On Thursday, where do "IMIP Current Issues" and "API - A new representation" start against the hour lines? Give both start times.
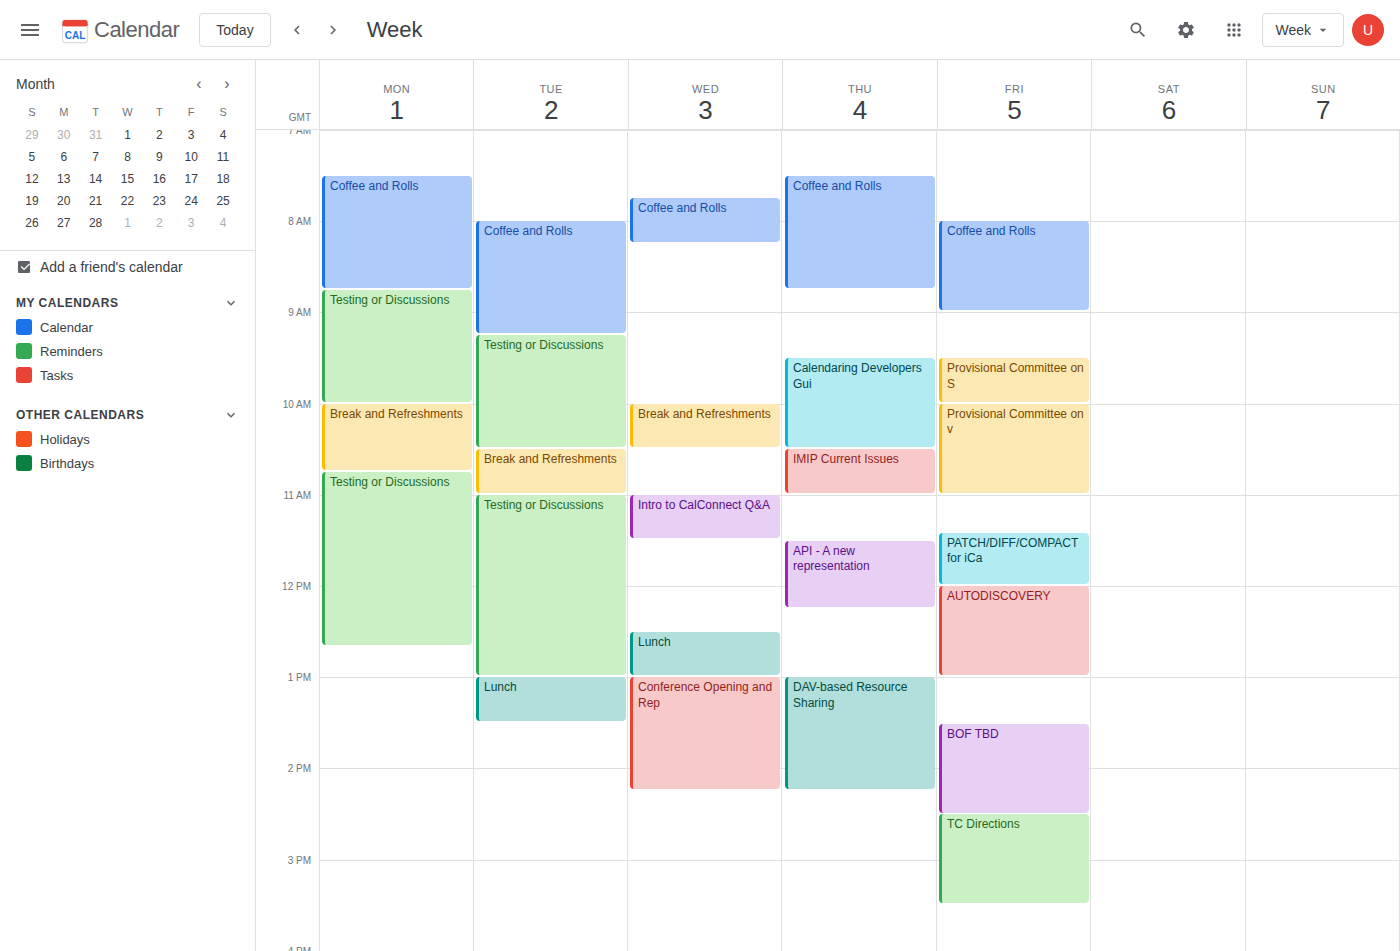
"IMIP Current Issues": 10:30 AM, halfway between the 10 AM and 11 AM lines. "API - A new representation": 11:30 AM, halfway between the 11 AM and 12 PM lines.